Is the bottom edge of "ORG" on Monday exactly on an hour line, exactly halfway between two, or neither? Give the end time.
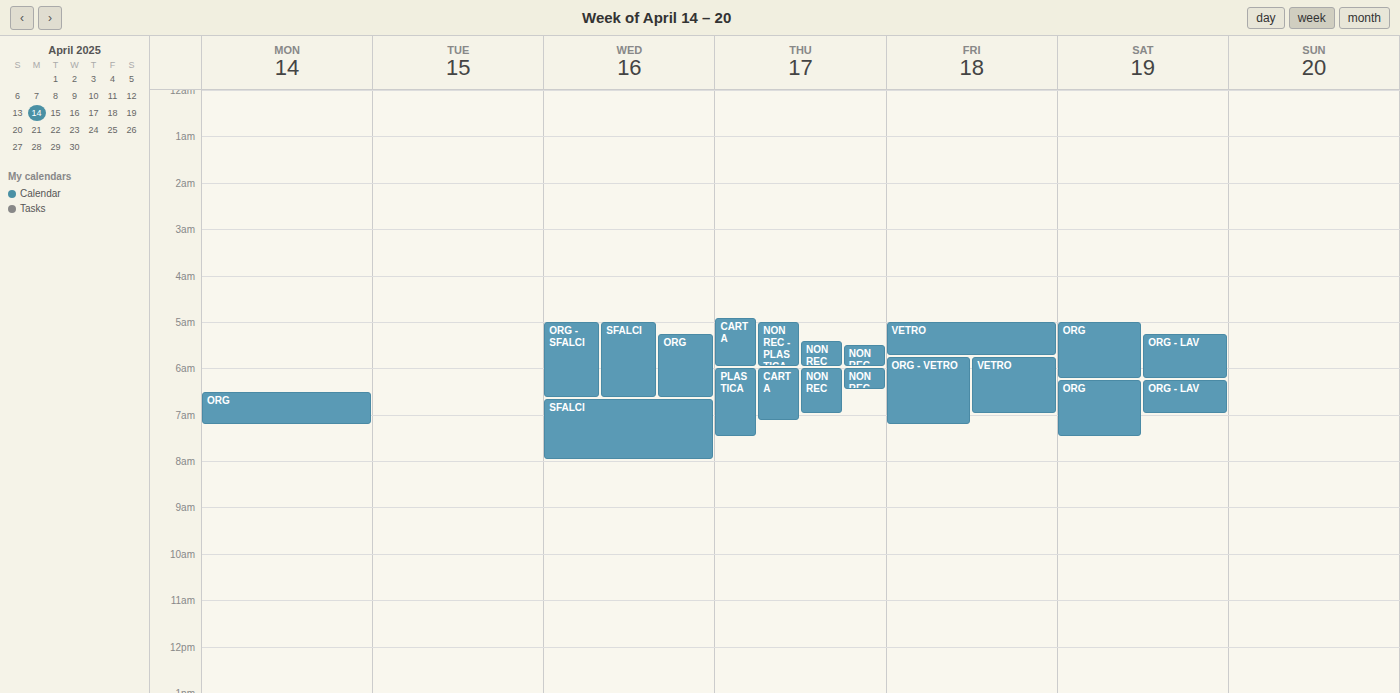
7:15 AM -- neither: a quarter of the way from the 7 AM line to the 8 AM line.